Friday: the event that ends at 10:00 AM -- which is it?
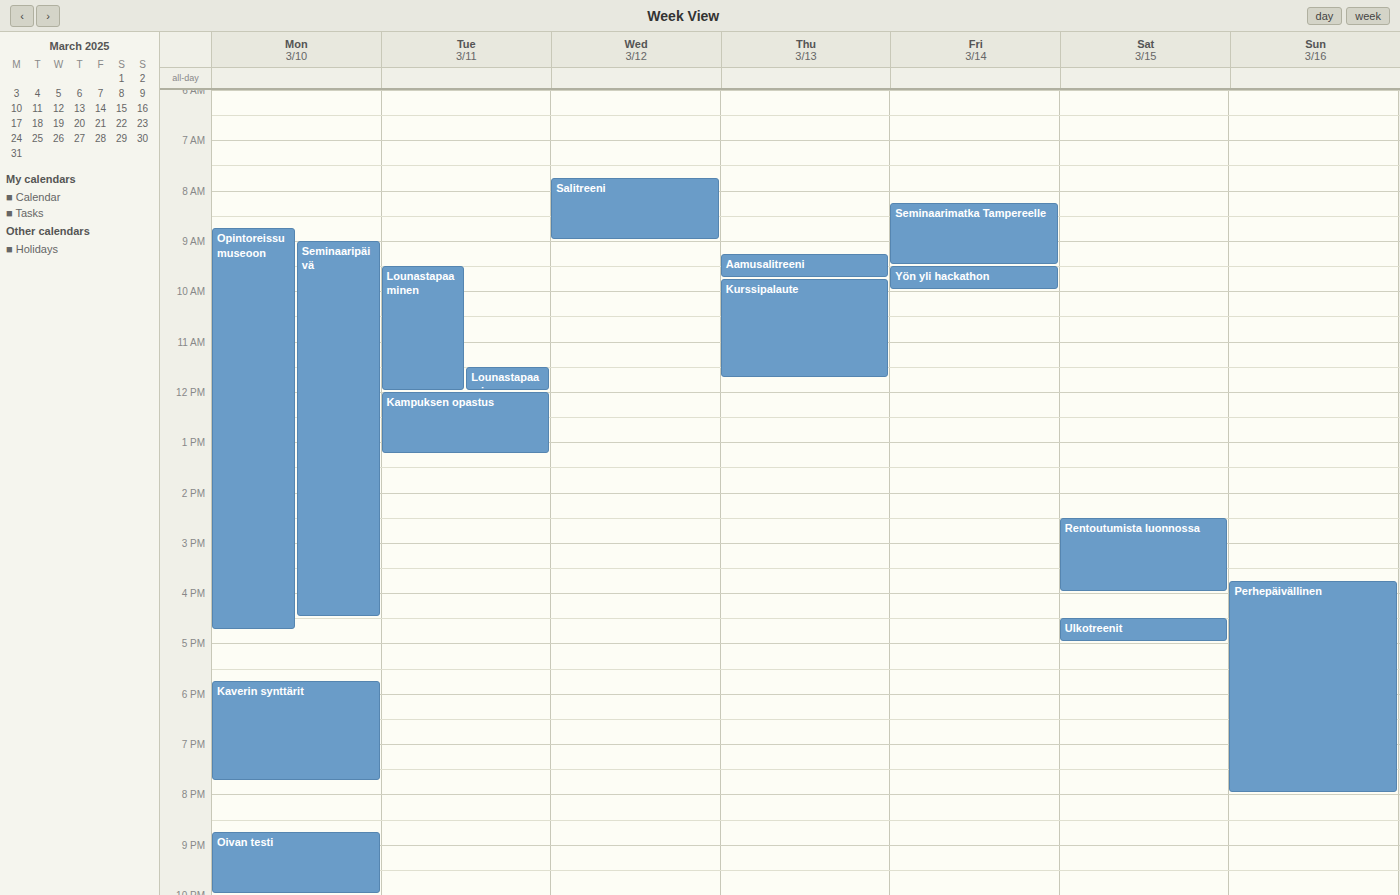
"Yön yli hackathon"